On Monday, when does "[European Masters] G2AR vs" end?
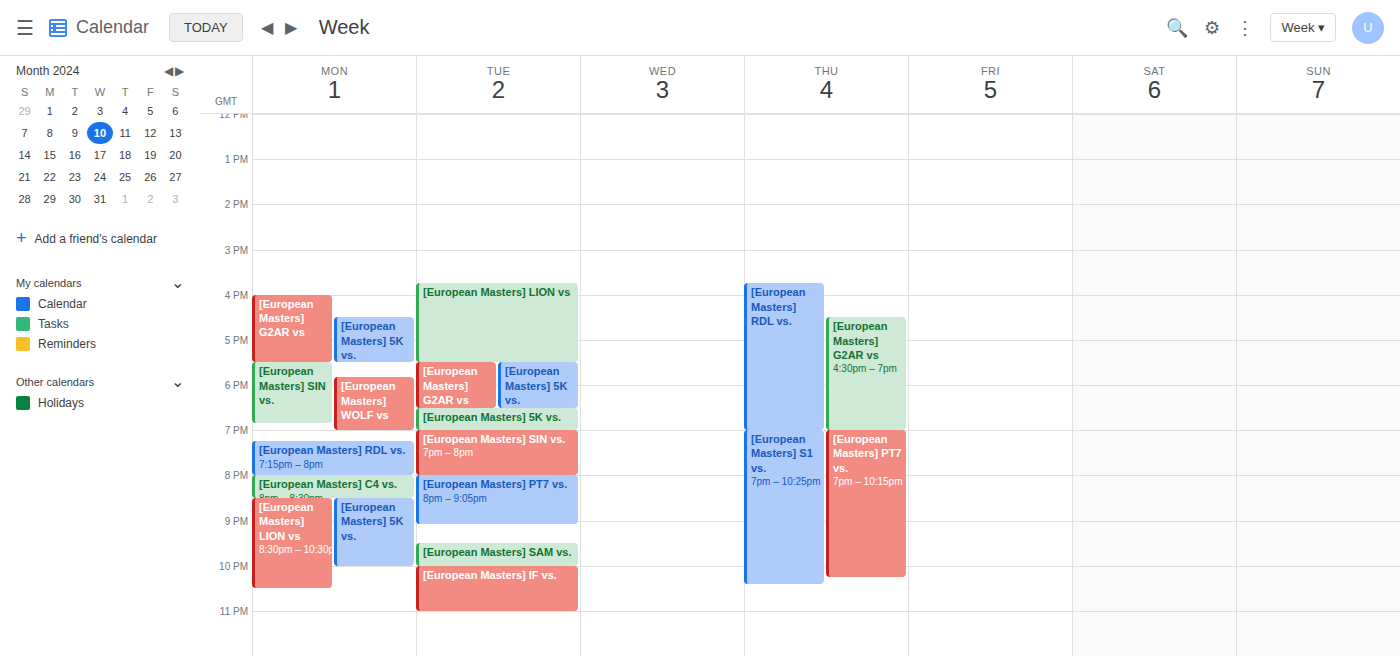
5:30 PM